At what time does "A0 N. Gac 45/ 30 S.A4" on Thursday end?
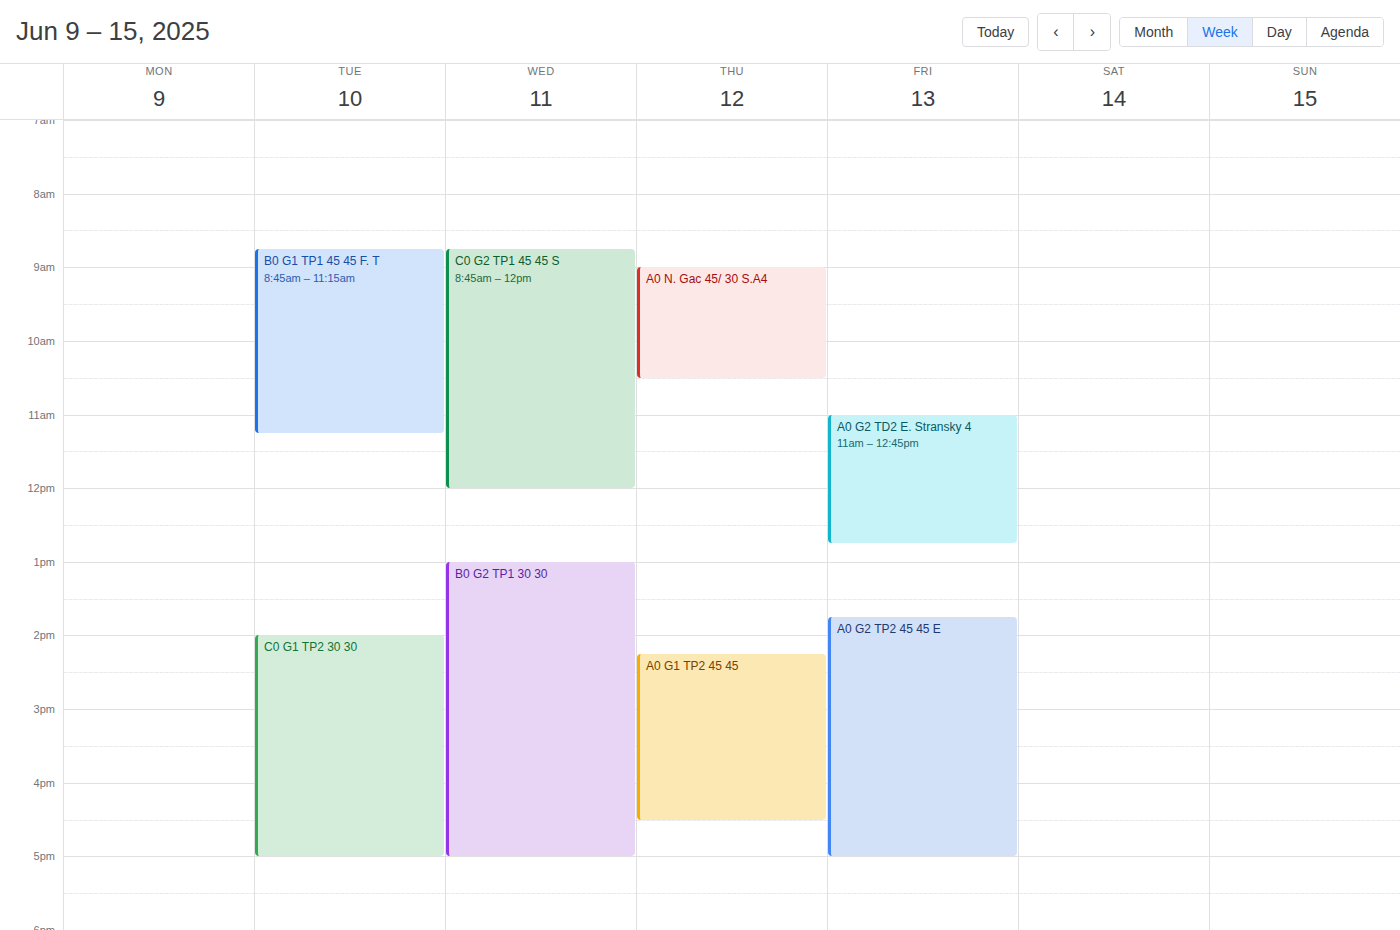
10:30 AM